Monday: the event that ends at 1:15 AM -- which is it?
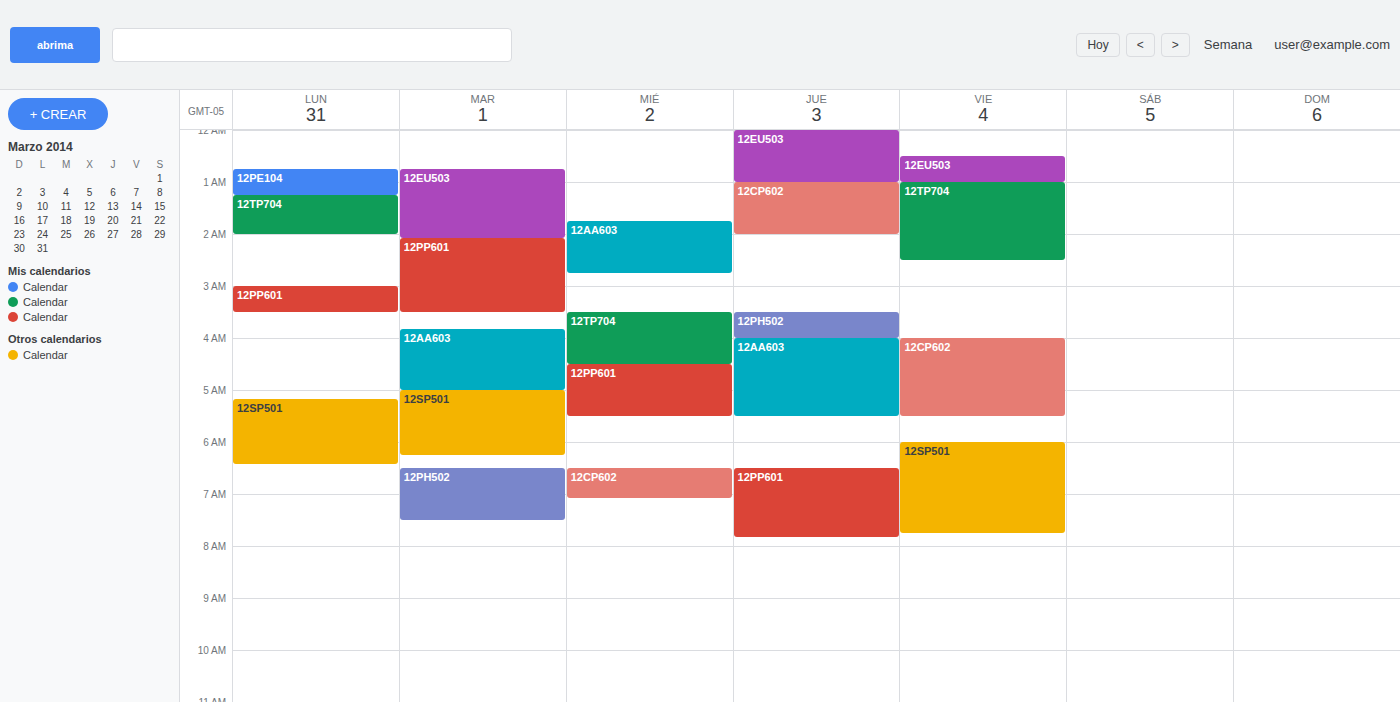
"12PE104"